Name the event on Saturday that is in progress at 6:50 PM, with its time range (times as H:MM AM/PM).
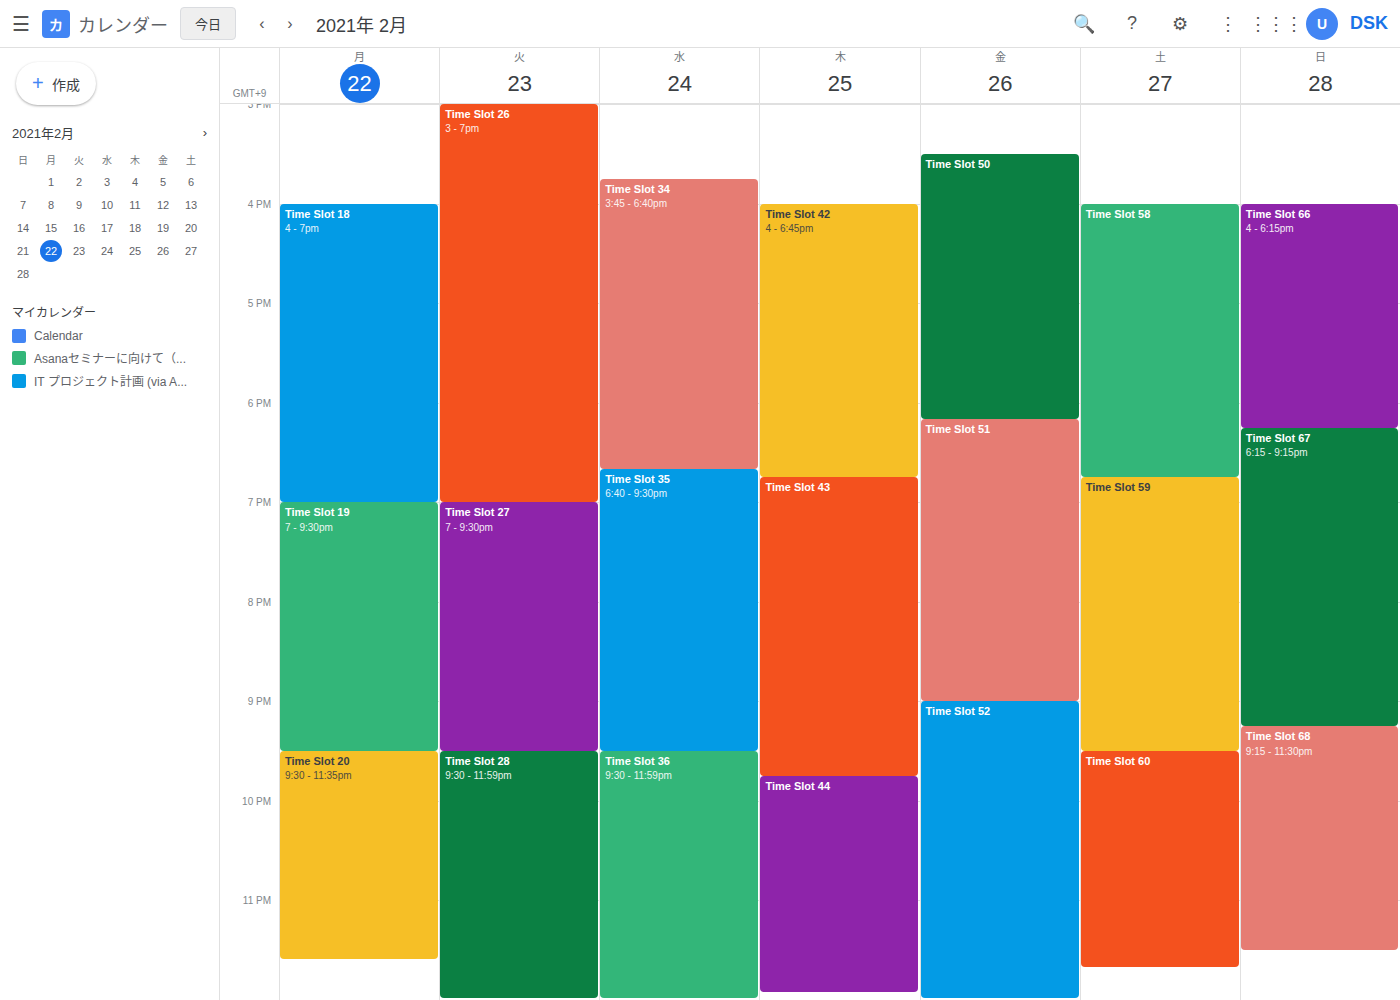
"Time Slot 59", 6:45 PM to 9:30 PM